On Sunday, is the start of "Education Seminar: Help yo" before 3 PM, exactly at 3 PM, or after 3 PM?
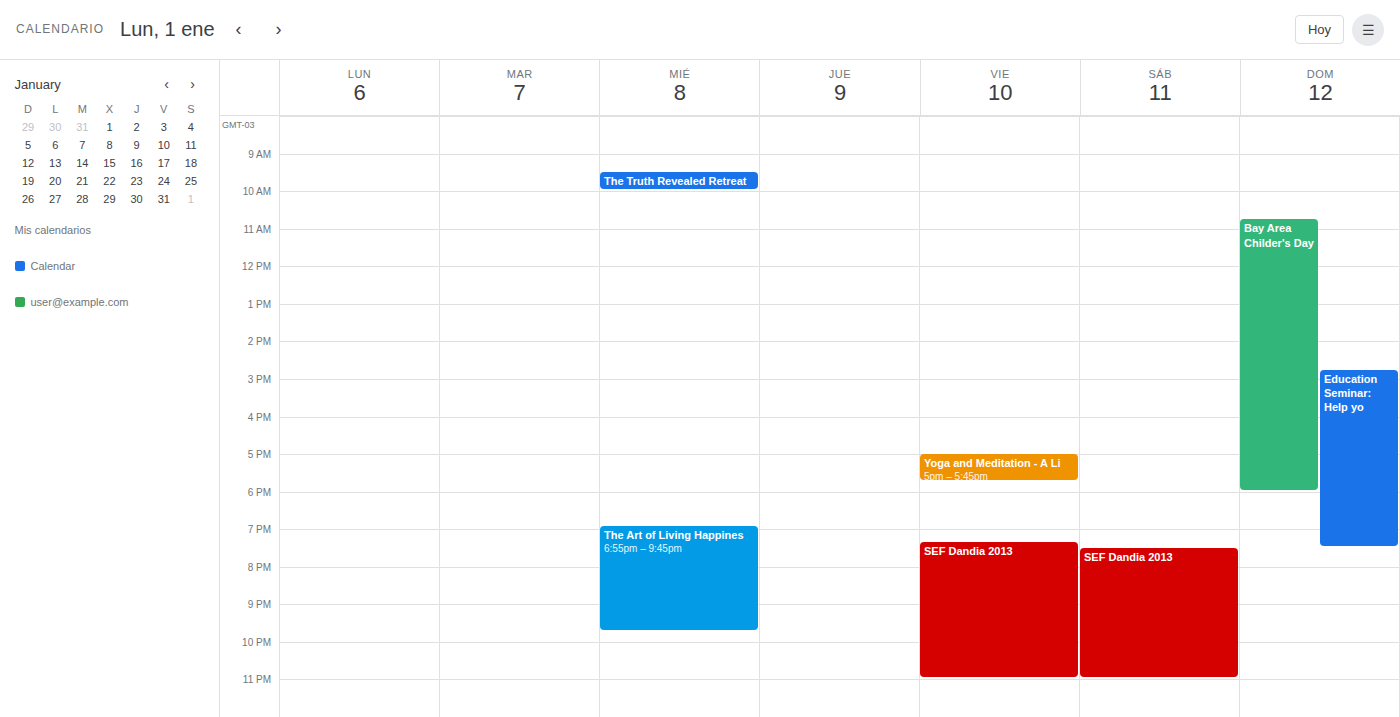
2:45 PM -- before 3 PM, 15 minutes above the 3 PM line.